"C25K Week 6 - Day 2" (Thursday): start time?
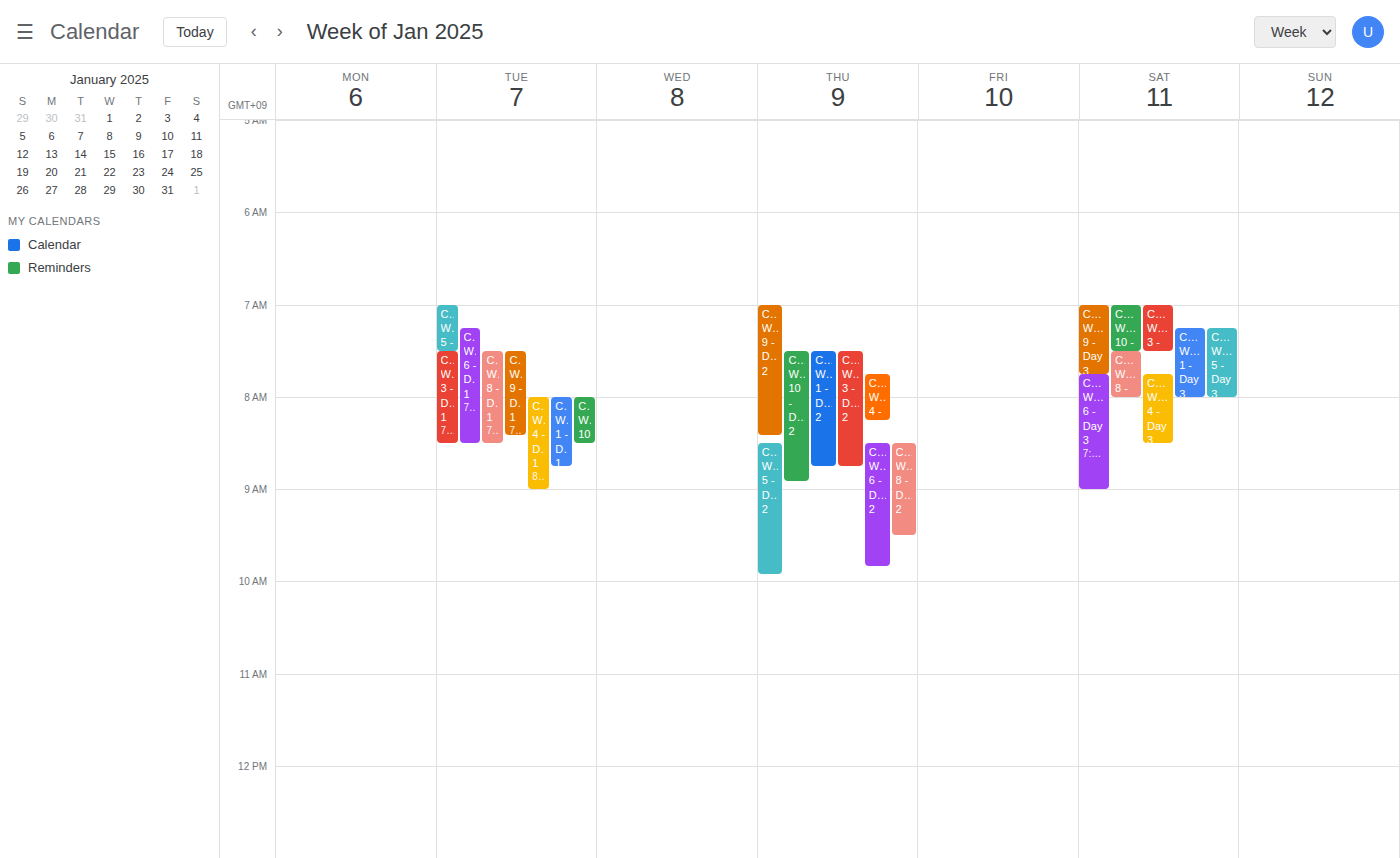
8:30 AM